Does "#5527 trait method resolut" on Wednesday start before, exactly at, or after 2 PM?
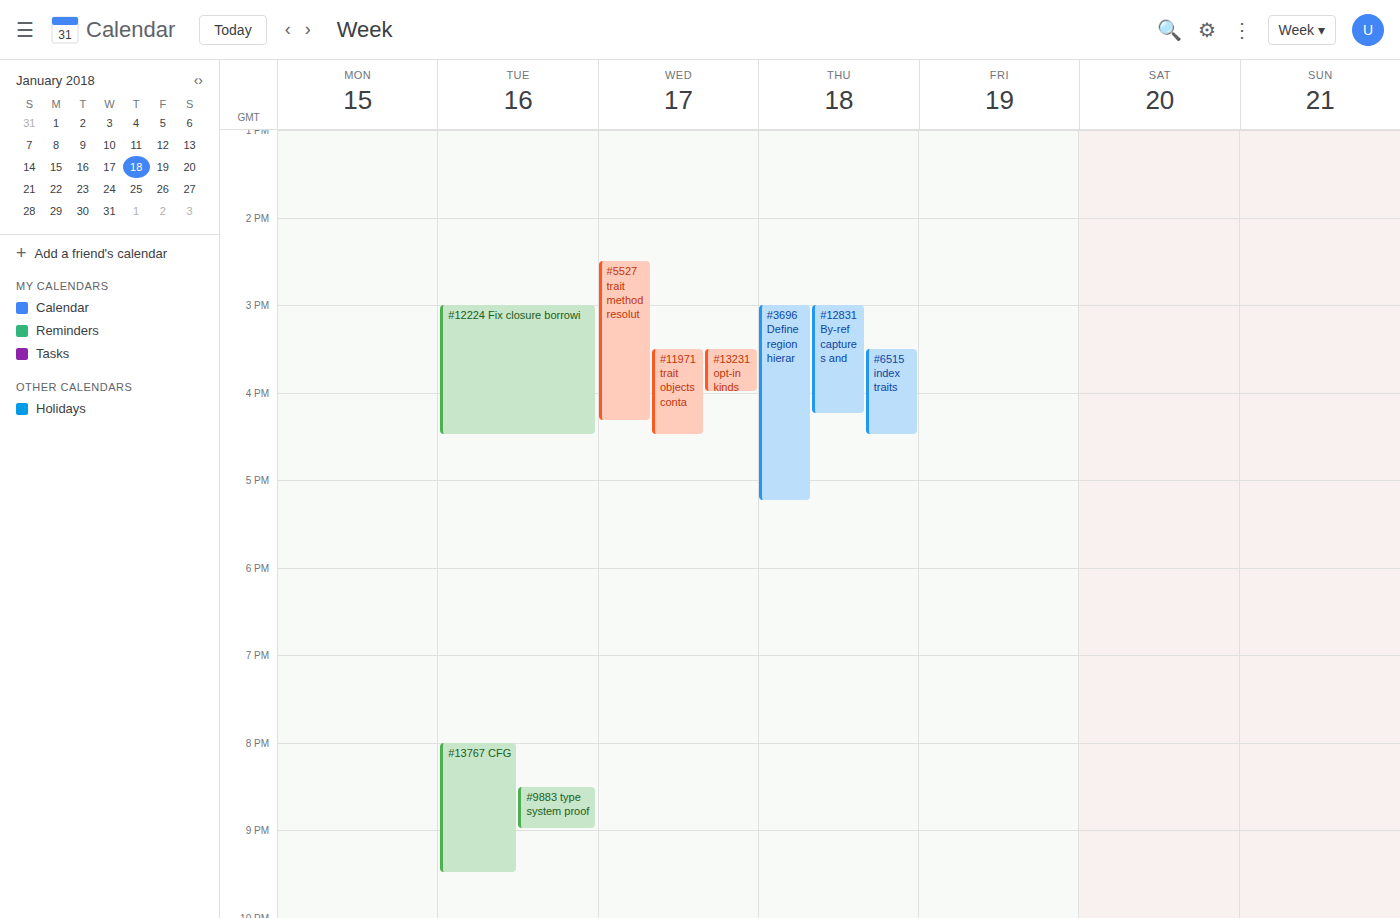
2:30 PM -- after 2 PM, 30 minutes below the 2 PM line.